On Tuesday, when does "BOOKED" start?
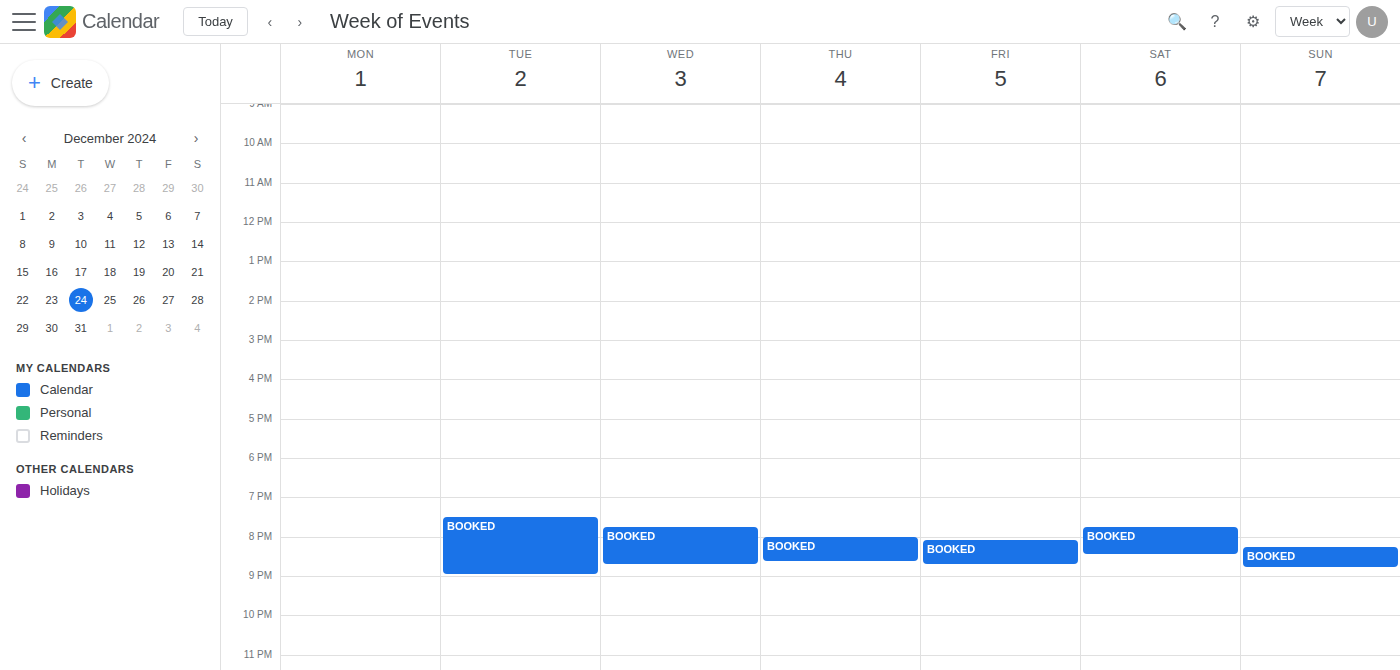
7:30 PM